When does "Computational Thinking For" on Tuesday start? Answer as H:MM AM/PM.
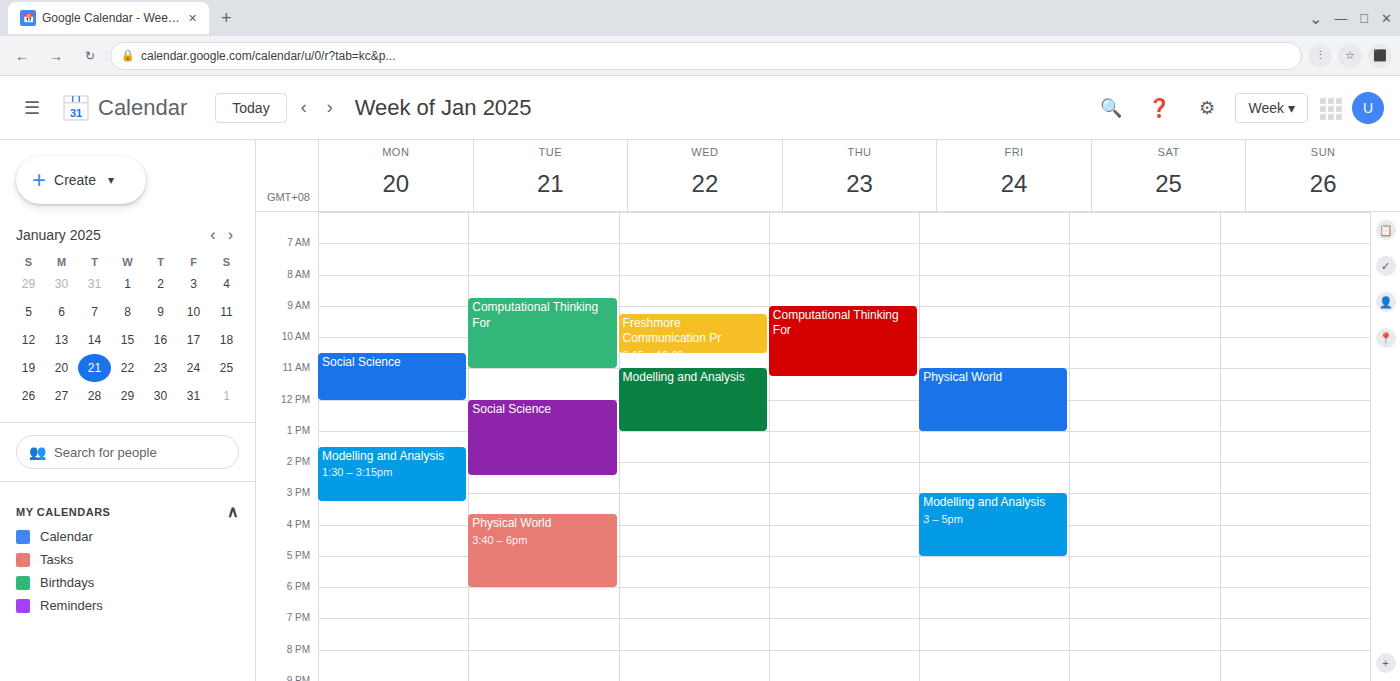
8:45 AM